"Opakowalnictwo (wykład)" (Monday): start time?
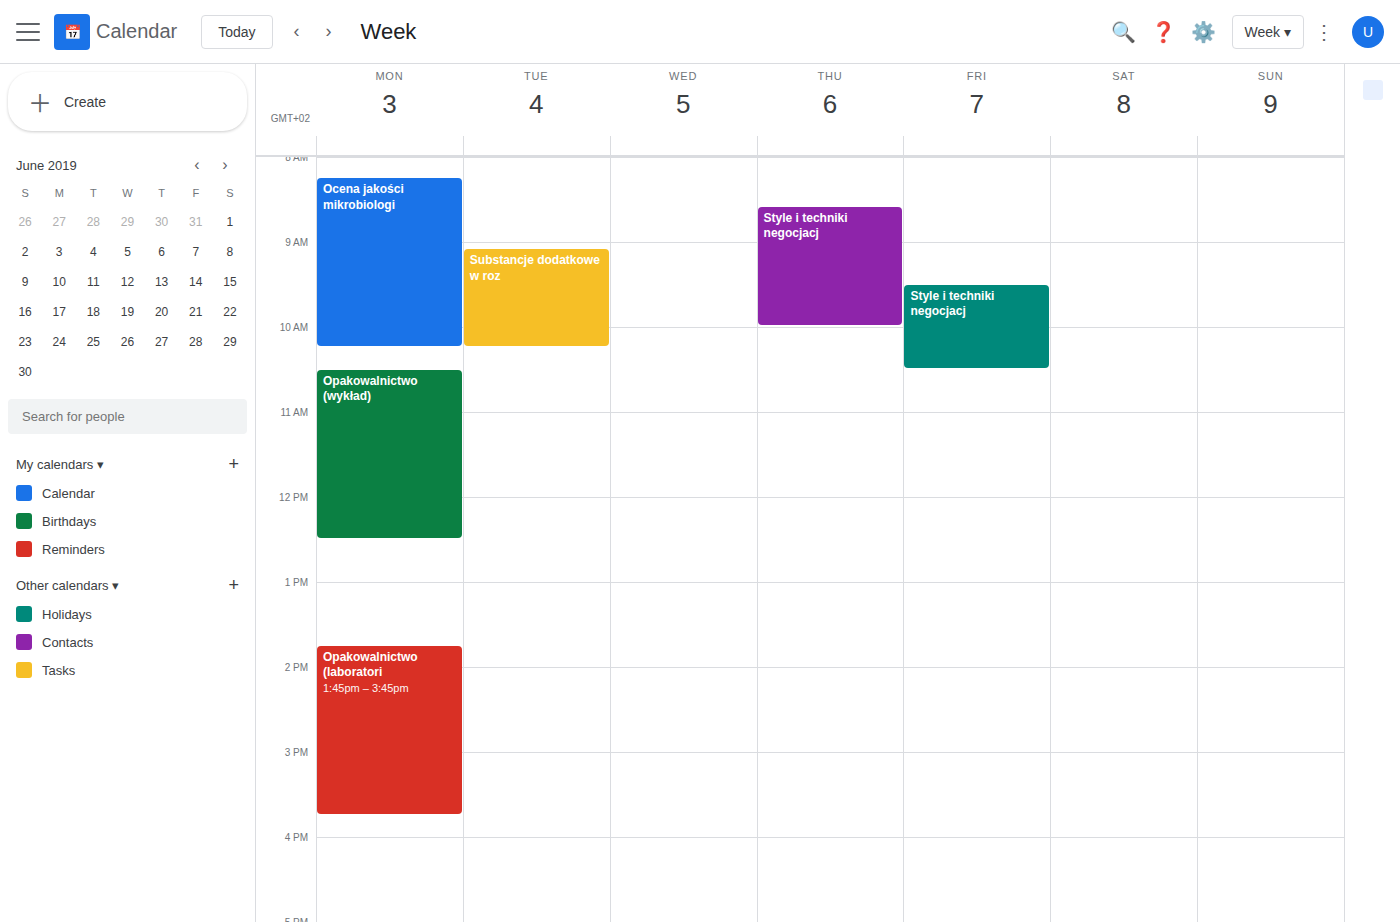
10:30 AM